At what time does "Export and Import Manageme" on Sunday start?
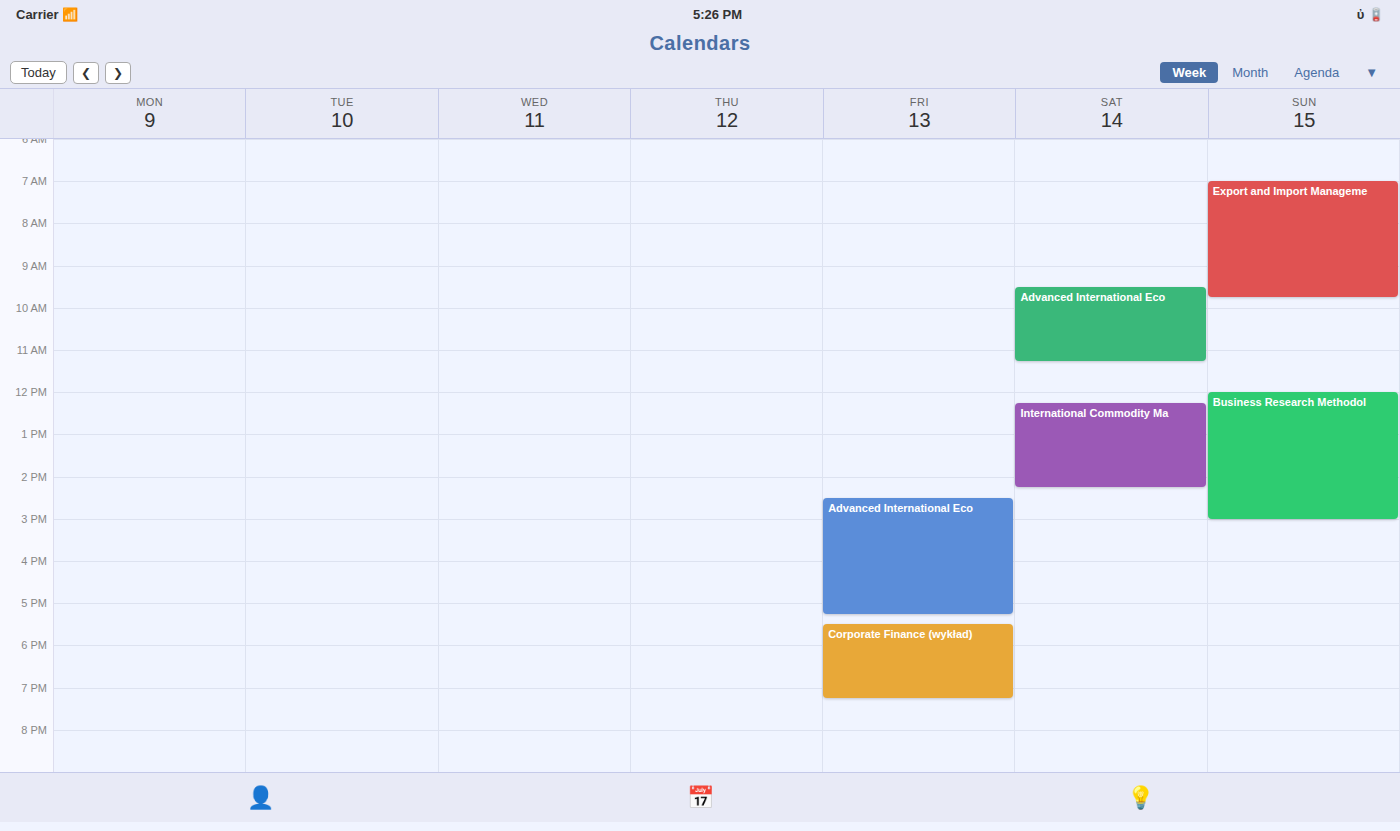
7:00 AM